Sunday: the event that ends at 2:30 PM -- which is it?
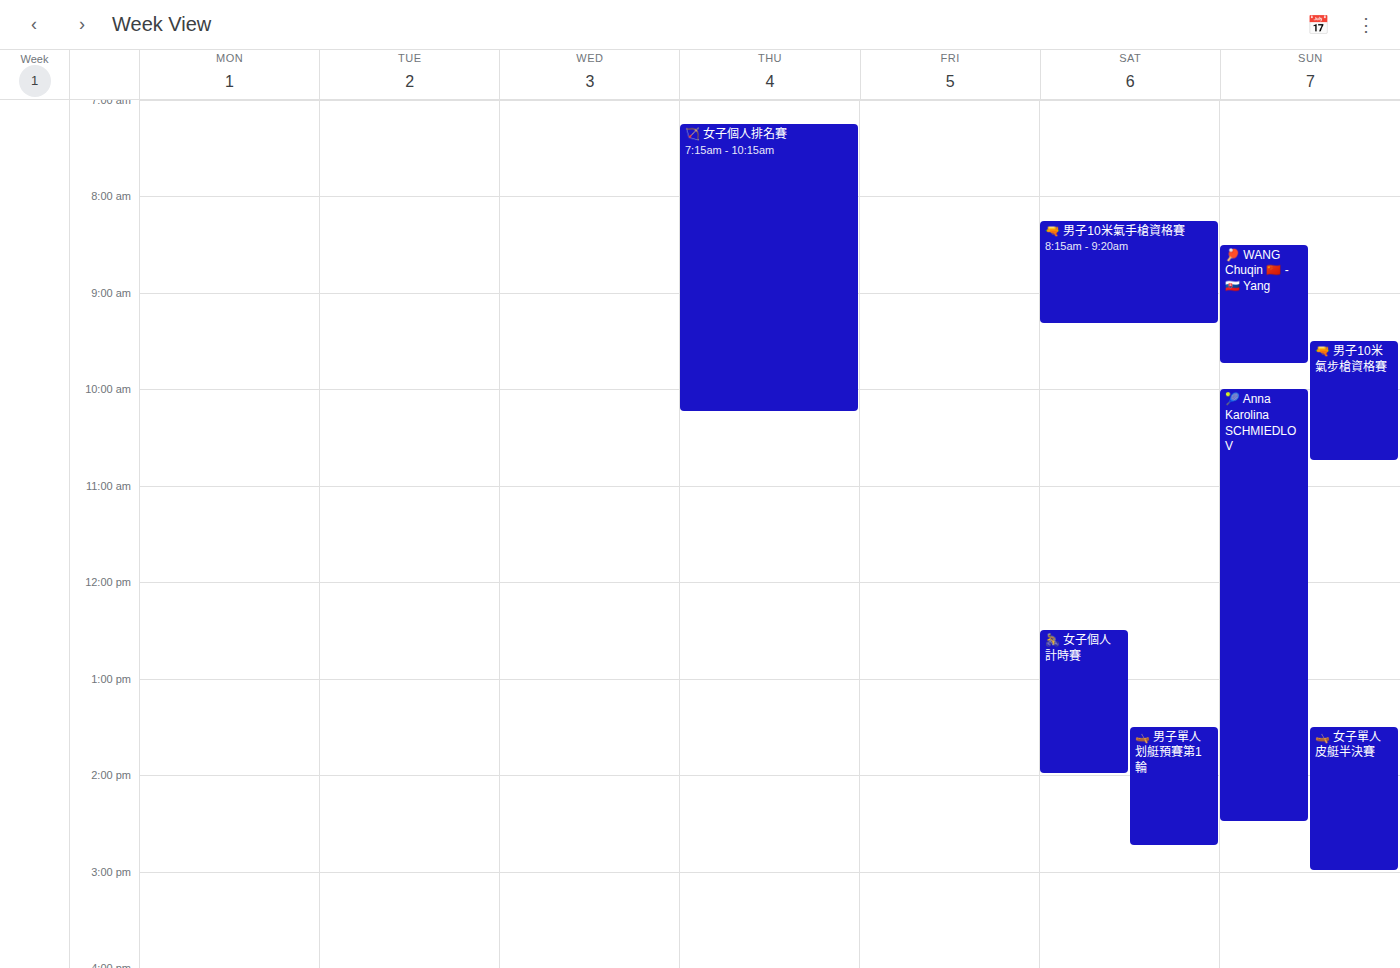
"🎾 Anna Karolina SCHMIEDLOV"